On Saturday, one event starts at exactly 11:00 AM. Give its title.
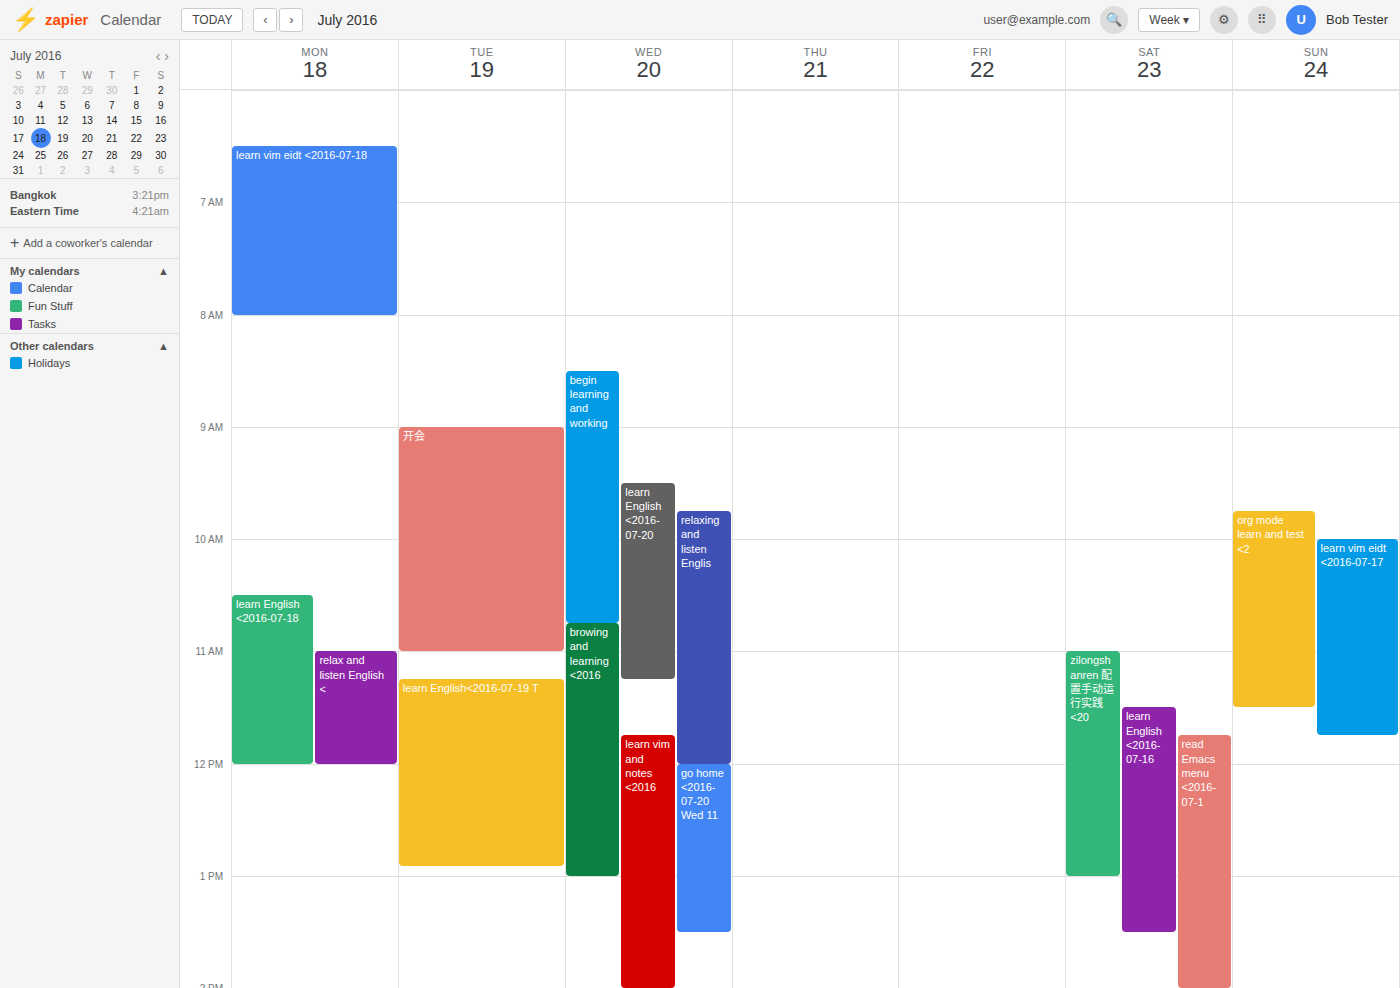
"zilongshanren 配置手动运行实践 <20"